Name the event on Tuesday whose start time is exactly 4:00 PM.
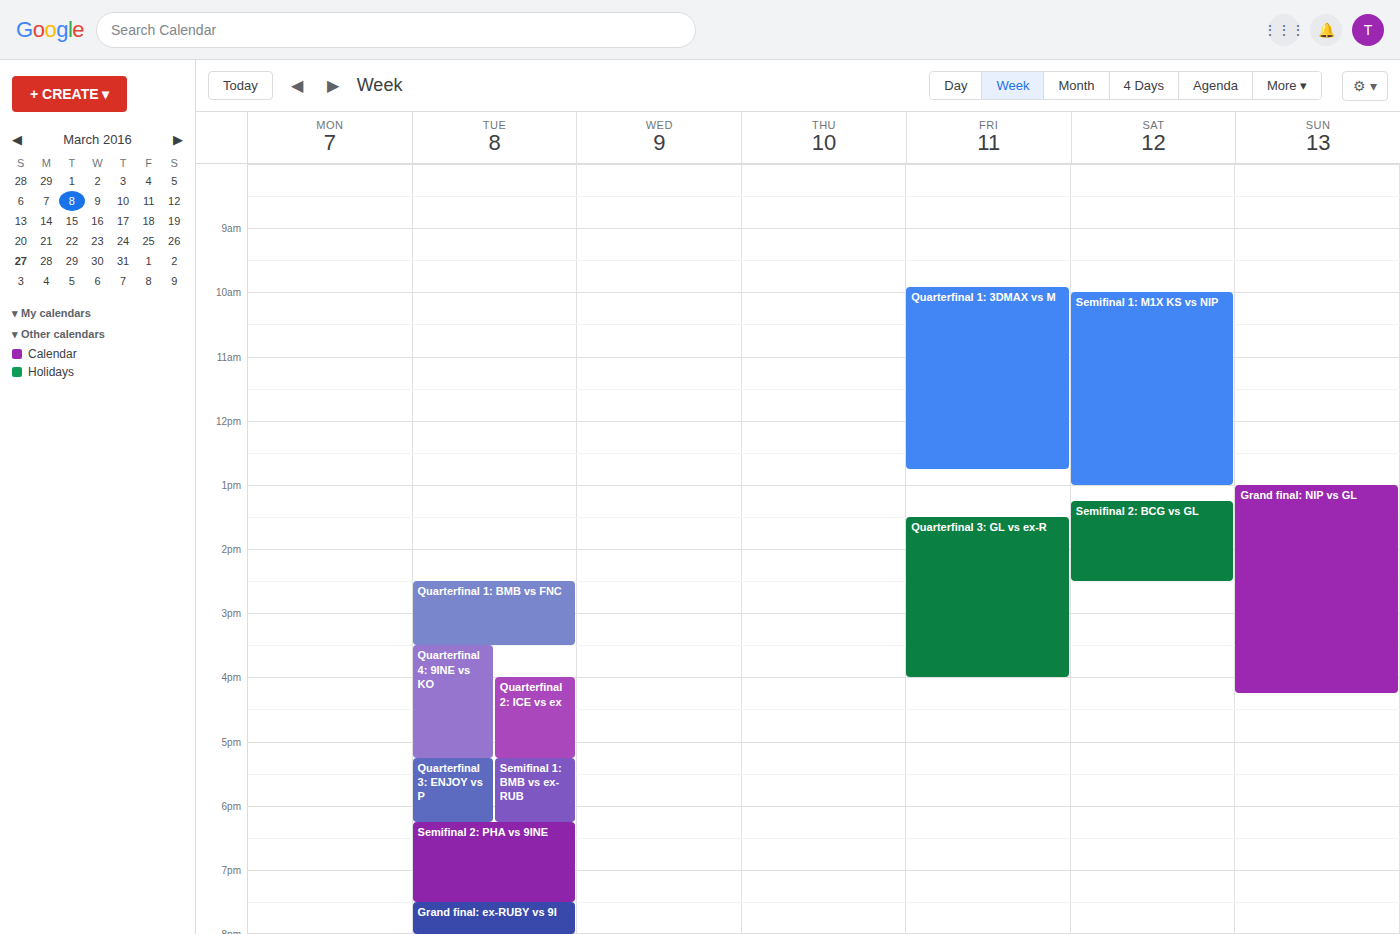
"Quarterfinal 2: ICE vs ex"